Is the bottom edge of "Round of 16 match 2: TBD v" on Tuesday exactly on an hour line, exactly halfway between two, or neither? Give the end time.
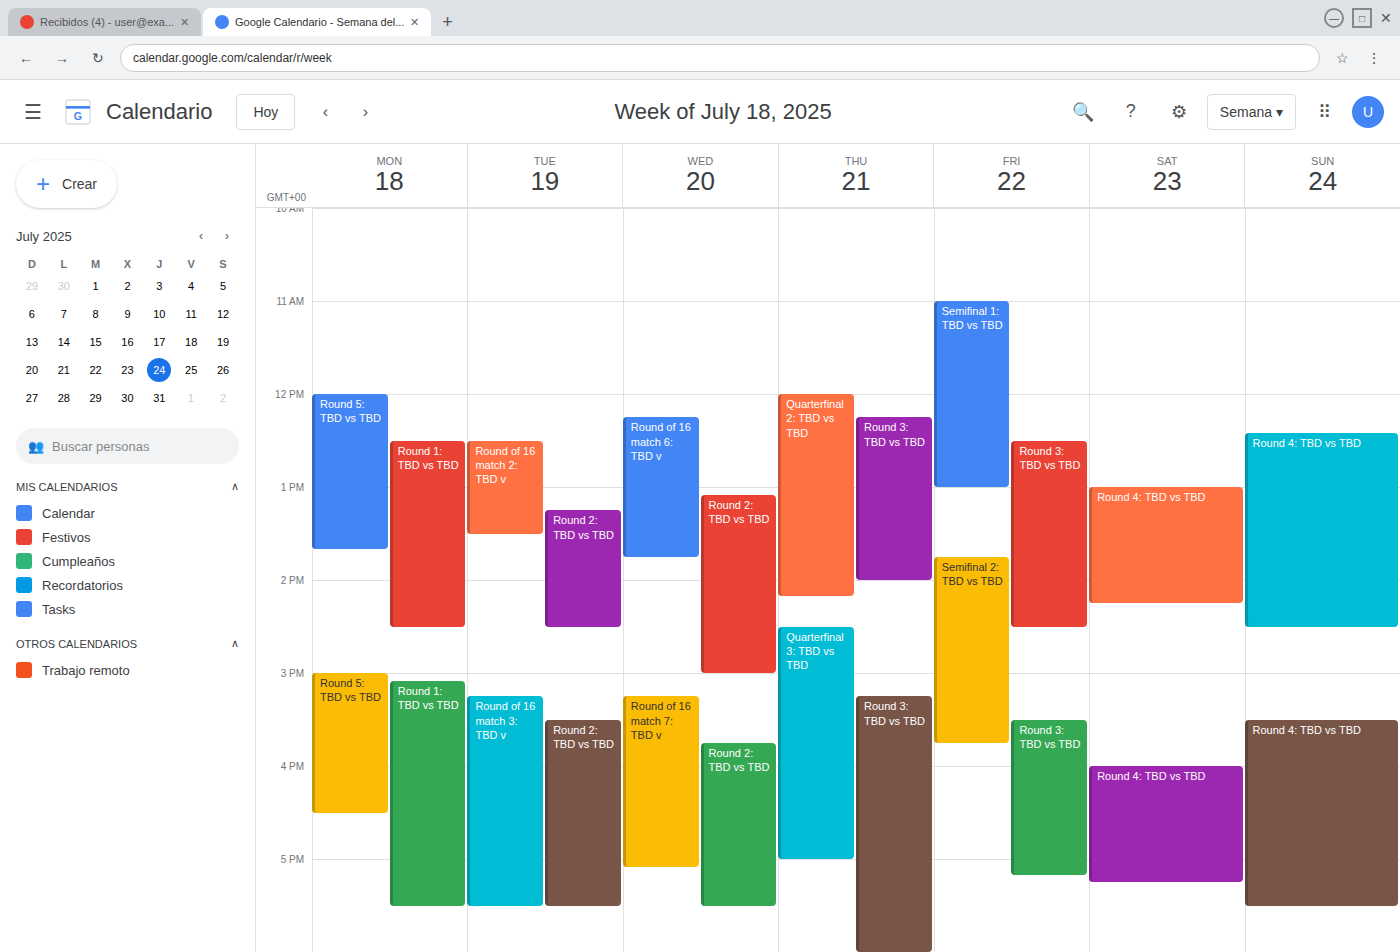
1:30 PM -- halfway between the 1 PM and 2 PM lines.